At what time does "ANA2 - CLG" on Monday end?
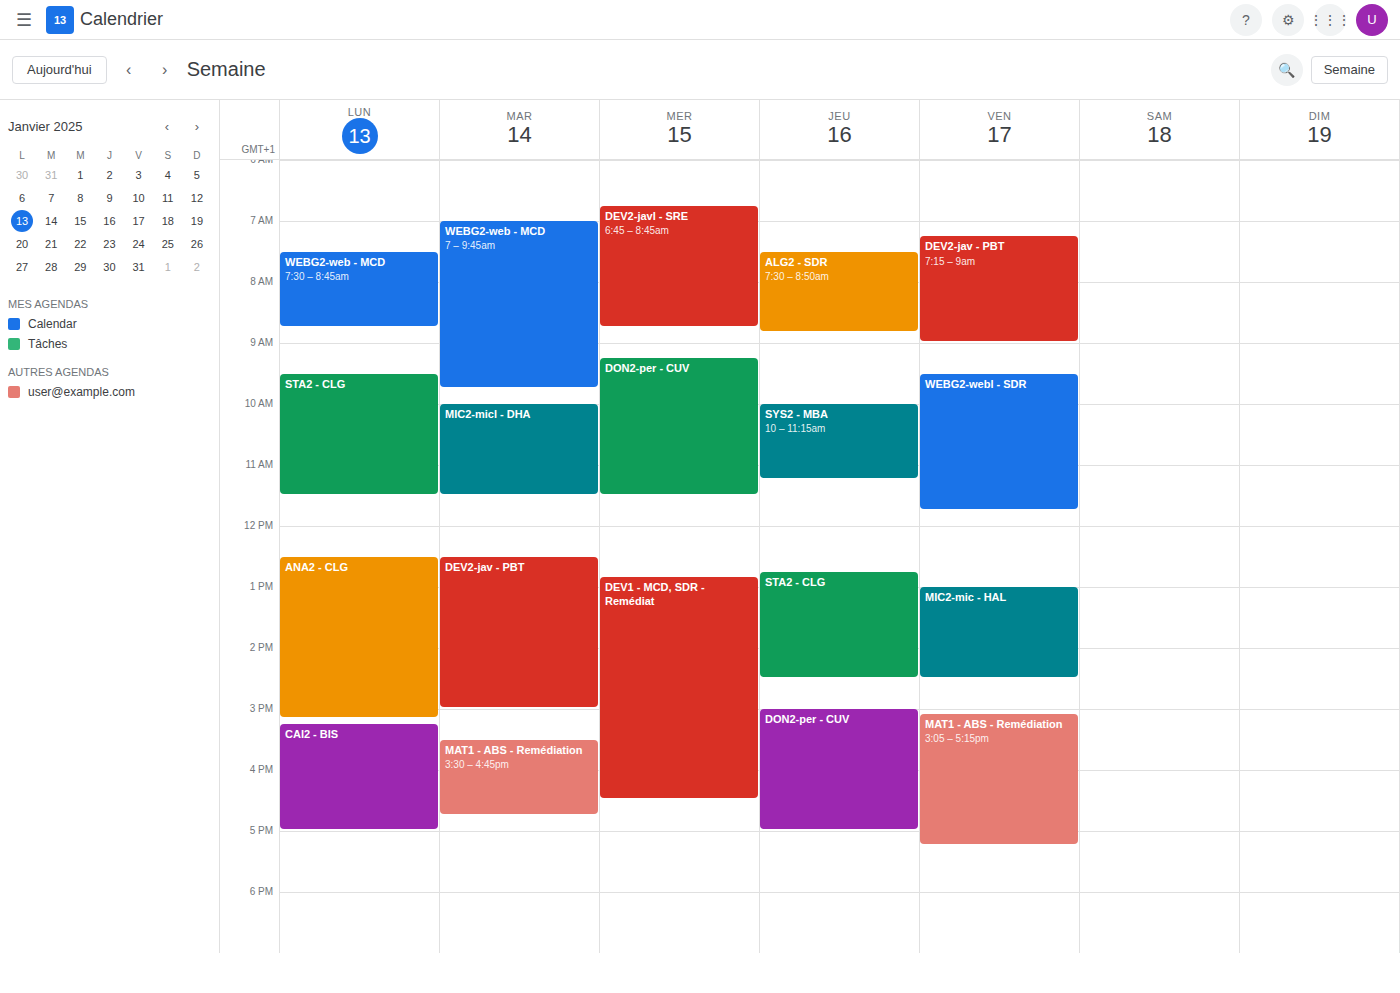
3:10 PM